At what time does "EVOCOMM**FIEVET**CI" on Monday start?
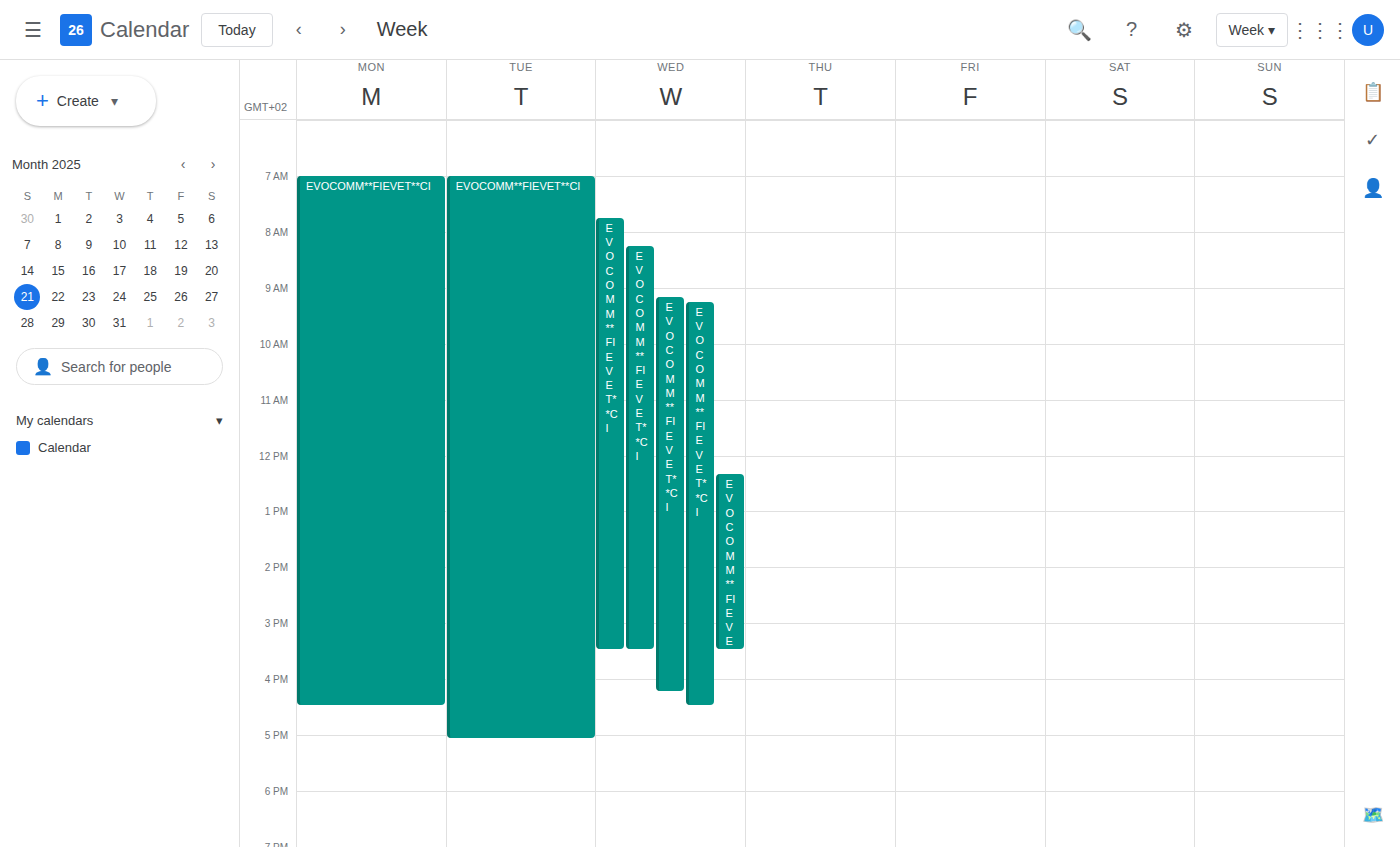
7:00 AM